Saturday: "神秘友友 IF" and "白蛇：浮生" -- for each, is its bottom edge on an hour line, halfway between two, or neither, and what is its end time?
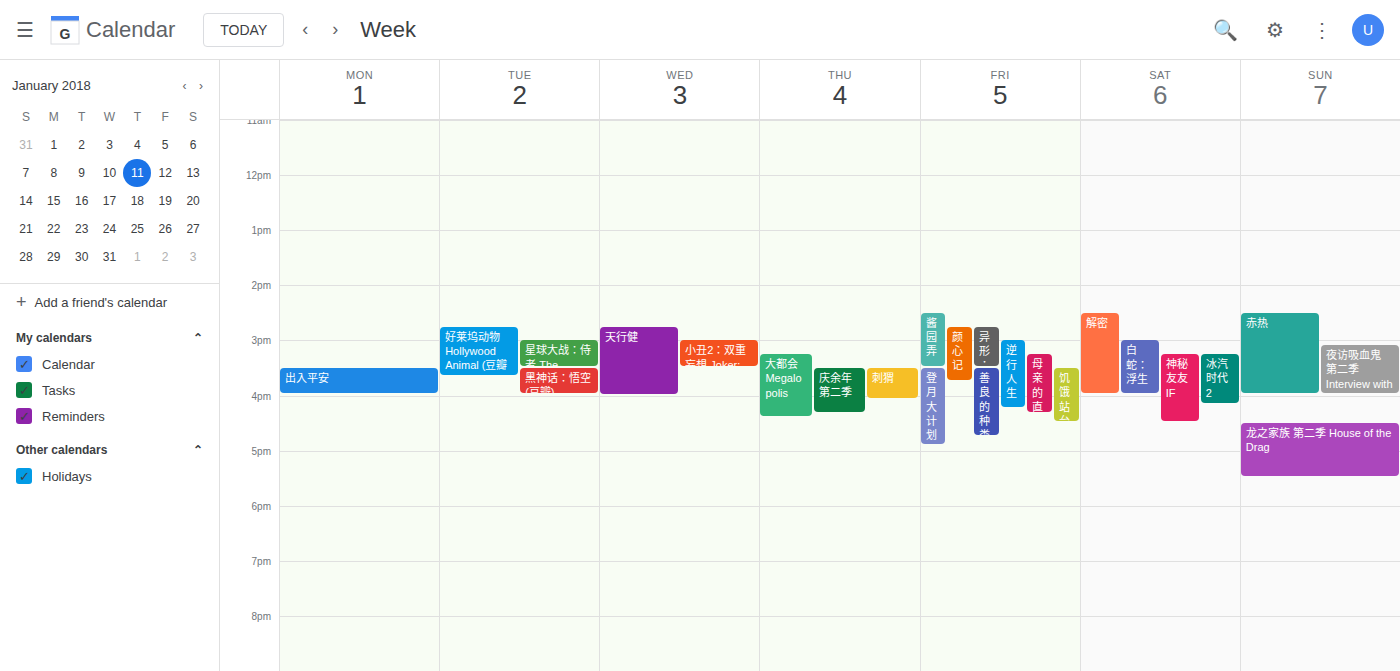
"神秘友友 IF": 4:30 PM, halfway between the 4 PM and 5 PM lines. "白蛇：浮生": 4:00 PM, exactly on the 4 PM line.